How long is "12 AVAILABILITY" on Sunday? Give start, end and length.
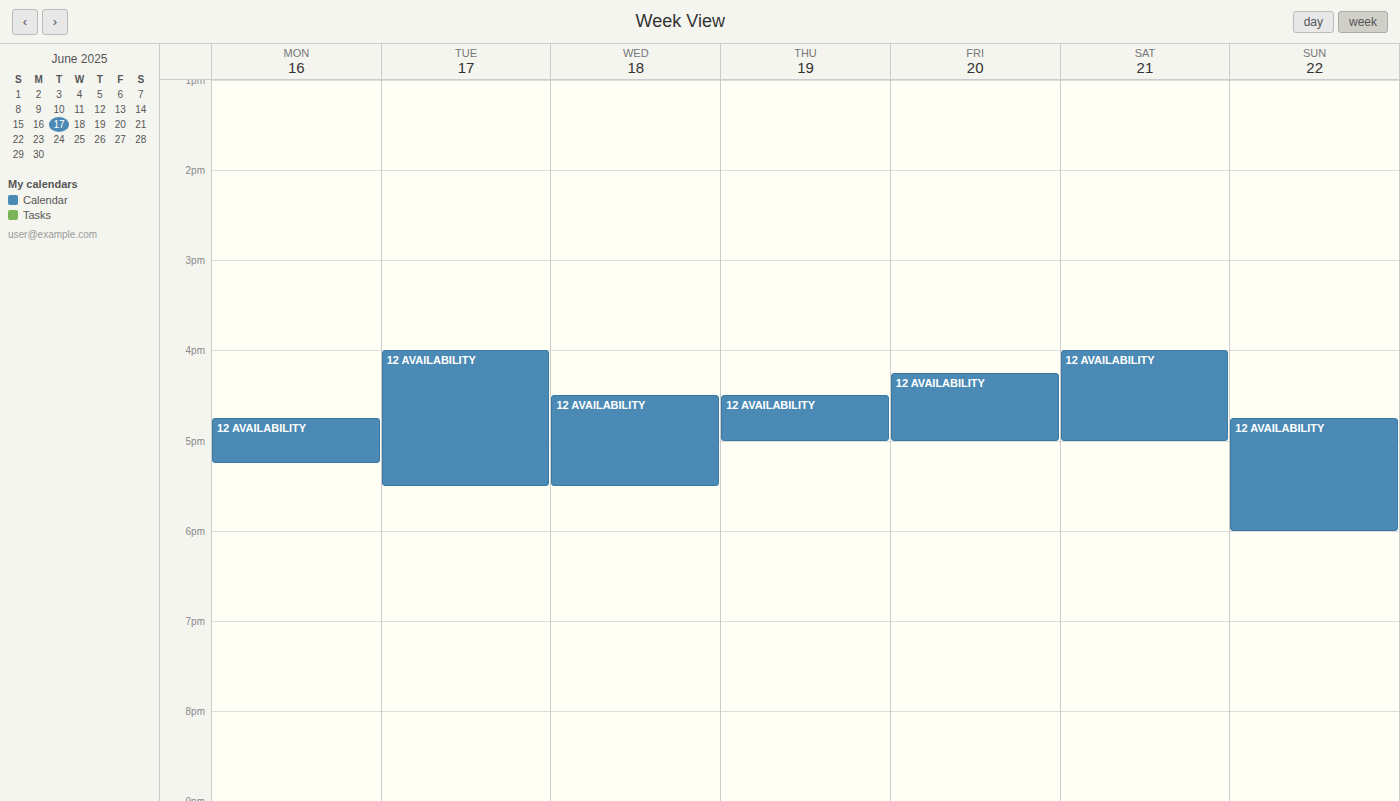
4:45 PM to 6:00 PM, 1 hour 15 minutes